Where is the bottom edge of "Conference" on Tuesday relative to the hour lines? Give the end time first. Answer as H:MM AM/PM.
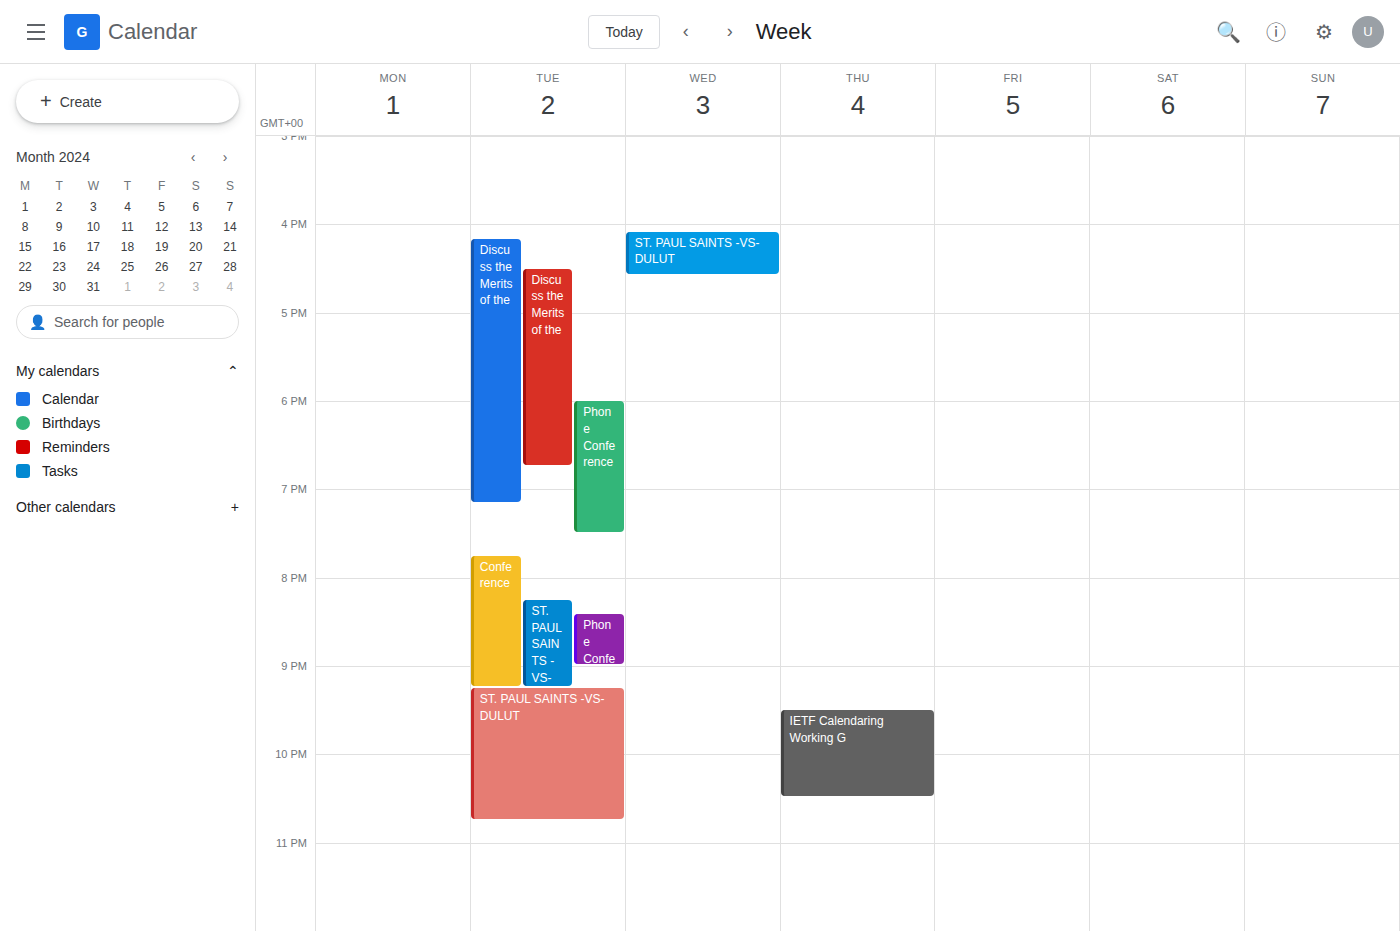
9:15 PM -- neither: a quarter of the way from the 9 PM line to the 10 PM line.